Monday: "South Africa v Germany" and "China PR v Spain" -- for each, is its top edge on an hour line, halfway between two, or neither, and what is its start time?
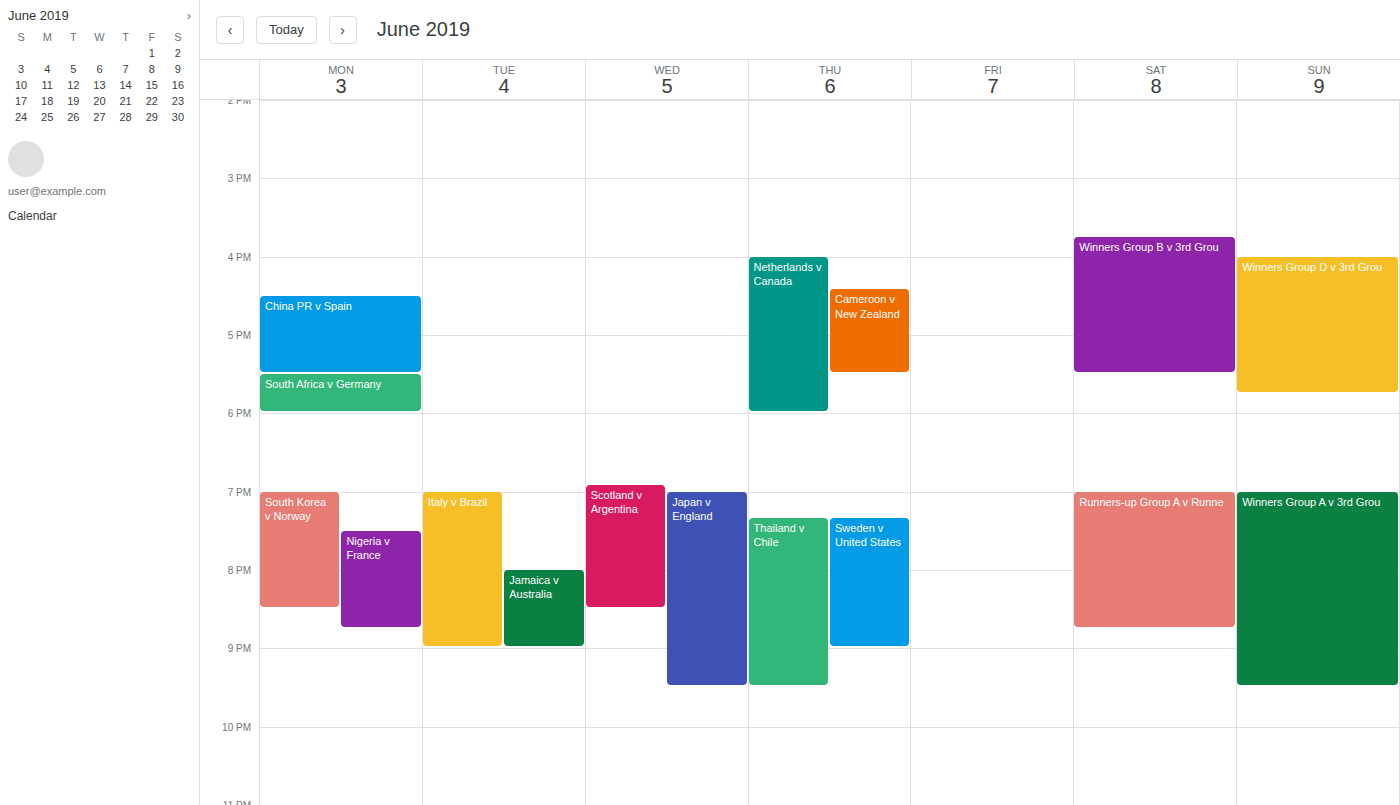
"South Africa v Germany": 5:30 PM, halfway between the 5 PM and 6 PM lines. "China PR v Spain": 4:30 PM, halfway between the 4 PM and 5 PM lines.